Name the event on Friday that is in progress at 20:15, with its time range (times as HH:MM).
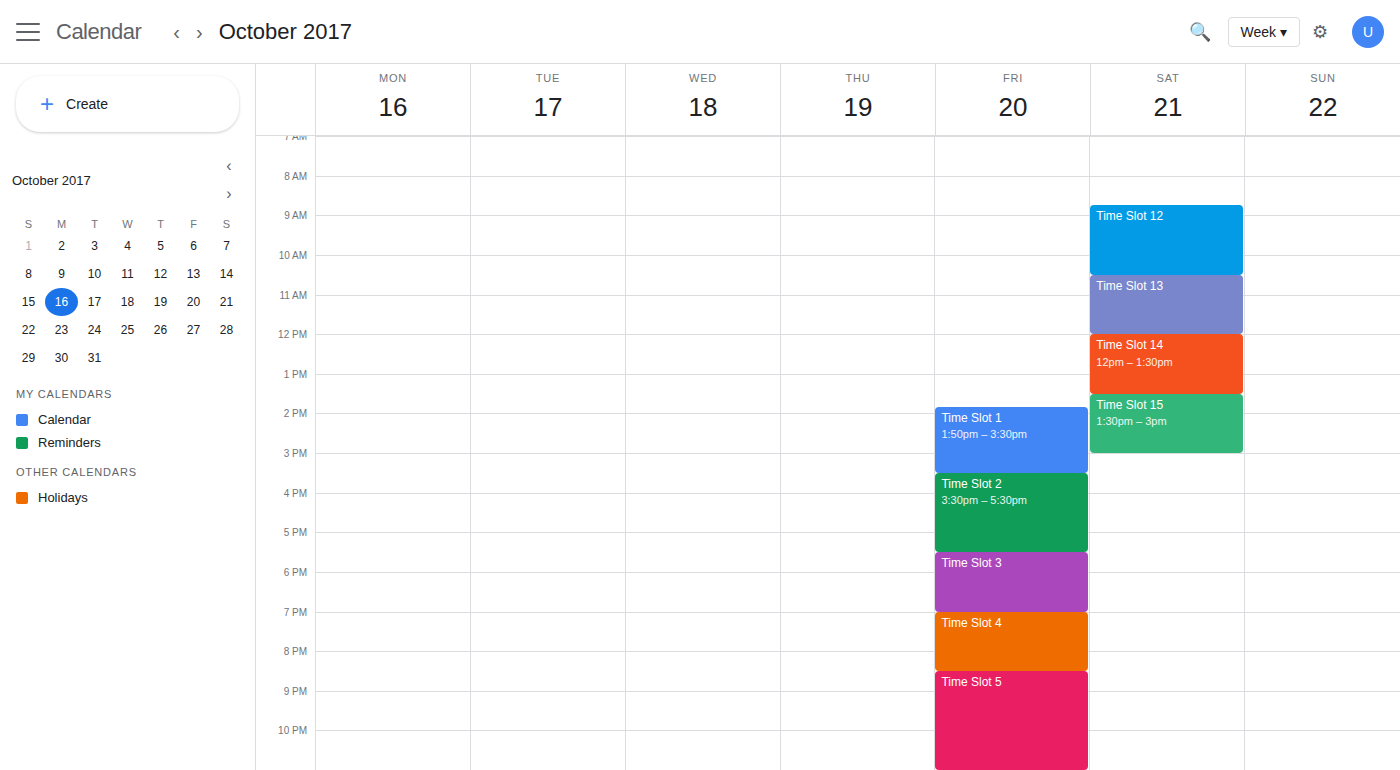
"Time Slot 4", 19:00 to 20:30